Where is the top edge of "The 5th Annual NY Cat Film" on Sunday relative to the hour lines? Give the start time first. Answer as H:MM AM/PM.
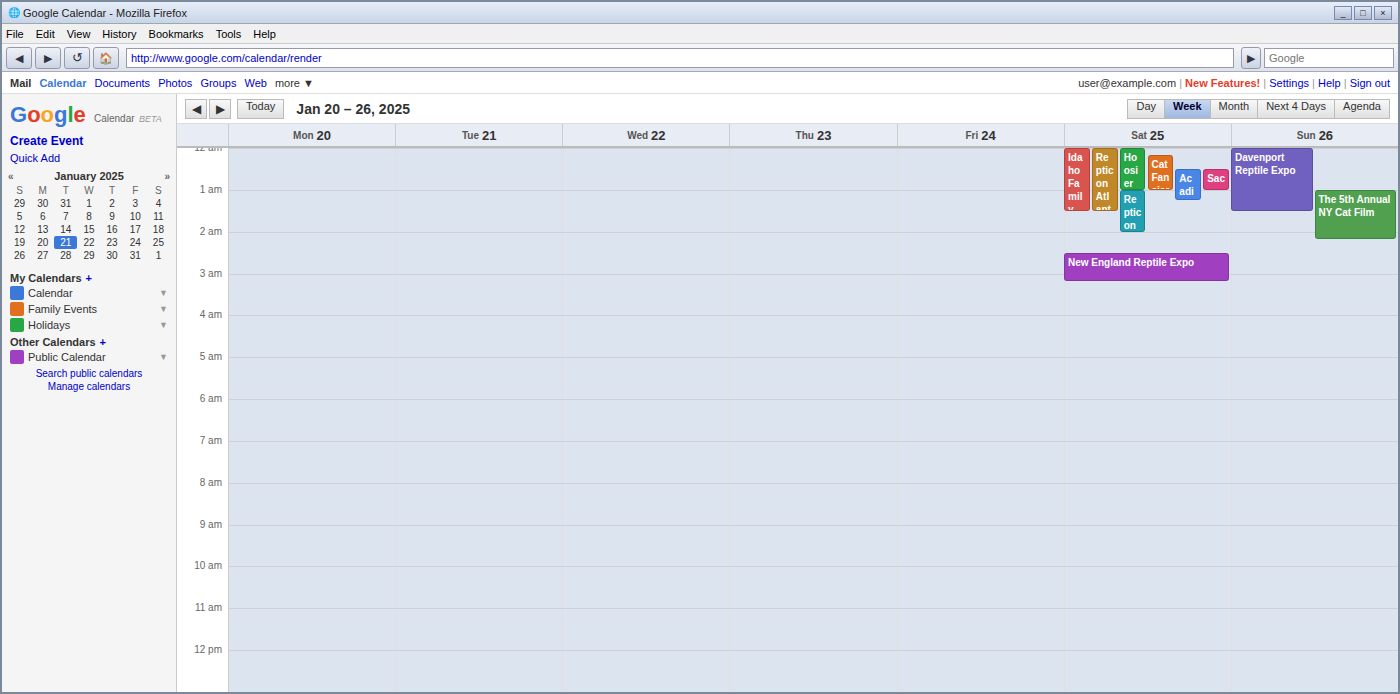
1:00 AM -- exactly on the 1 AM line.